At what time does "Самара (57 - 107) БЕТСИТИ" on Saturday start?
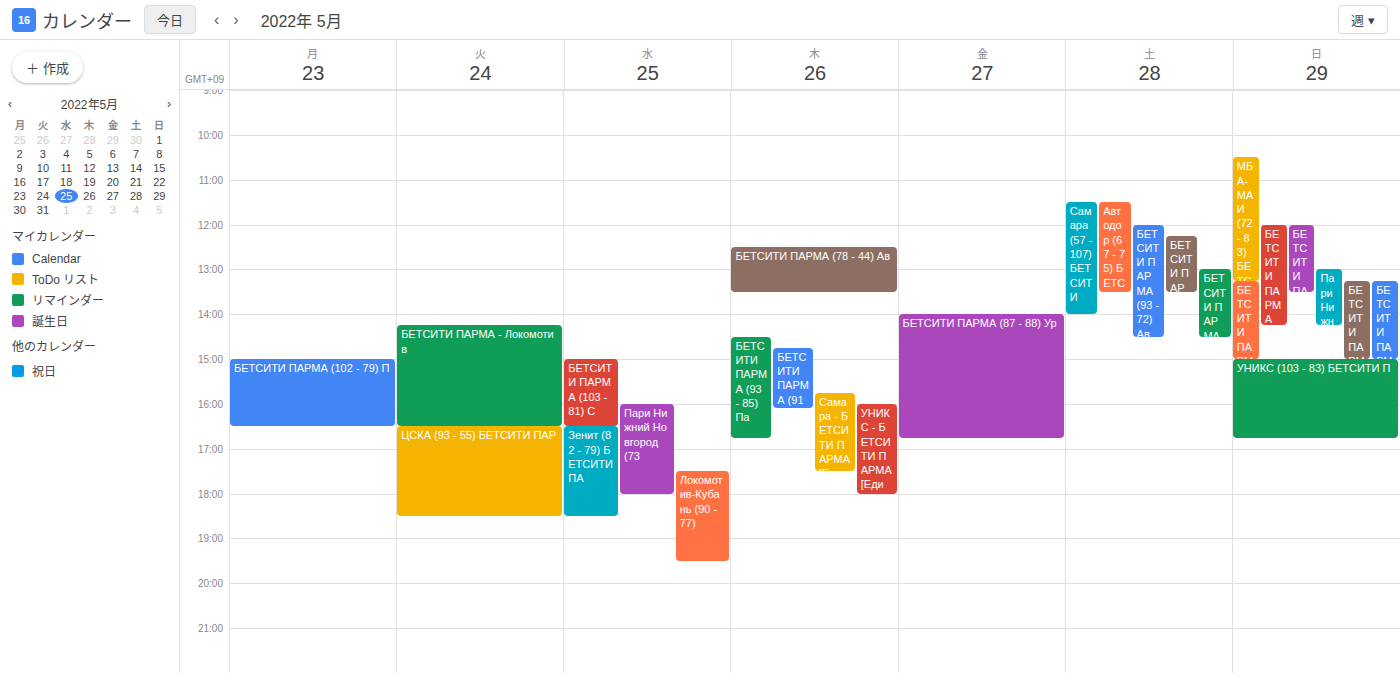
11:30 AM